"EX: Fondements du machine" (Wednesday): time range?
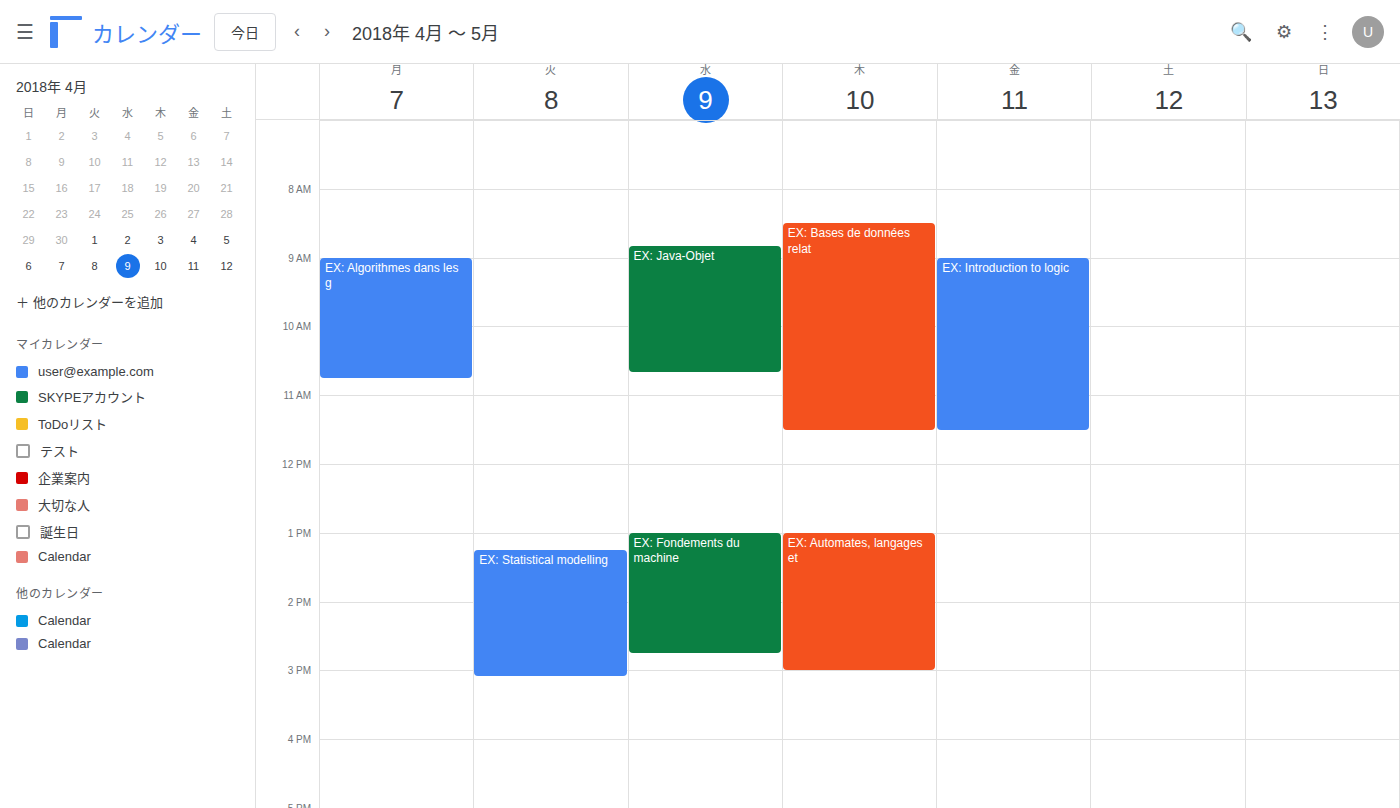
1:00 PM to 2:45 PM